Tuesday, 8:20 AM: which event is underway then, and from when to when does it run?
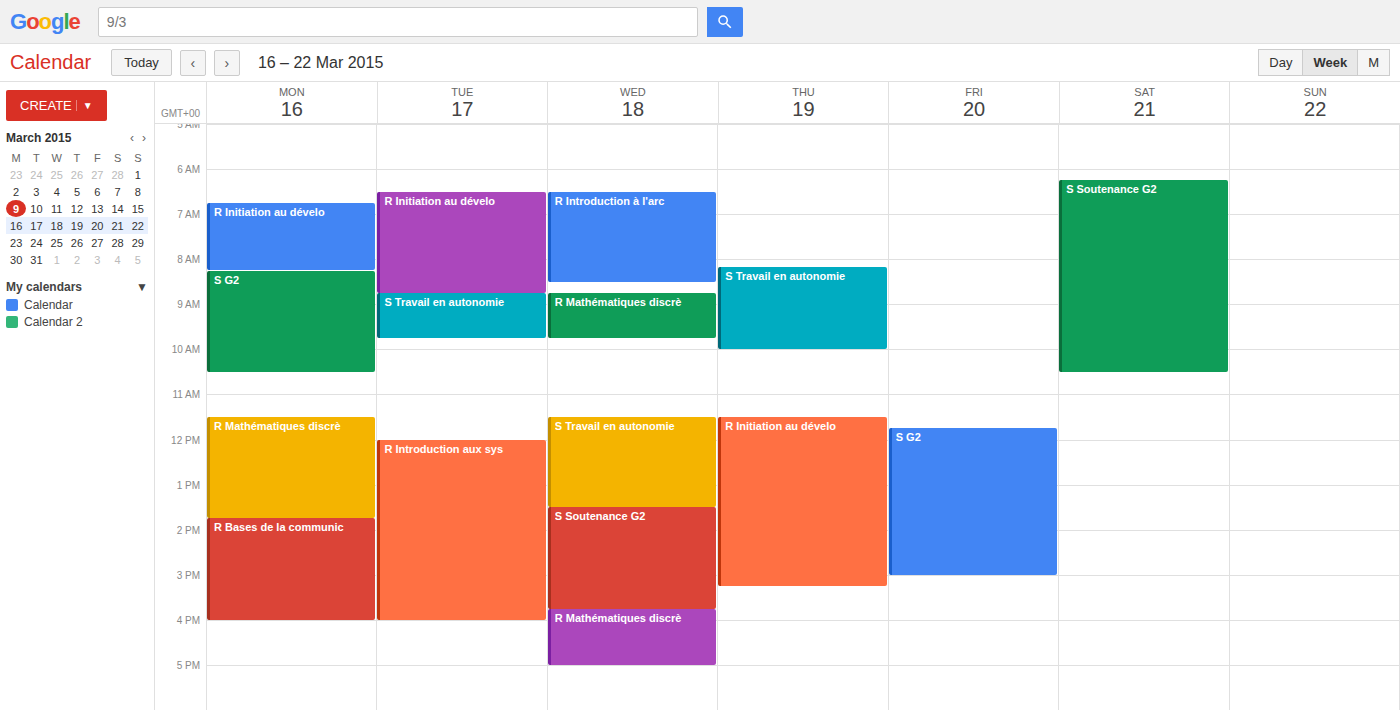
"R Initiation au dévelo", 6:30 AM to 8:45 AM